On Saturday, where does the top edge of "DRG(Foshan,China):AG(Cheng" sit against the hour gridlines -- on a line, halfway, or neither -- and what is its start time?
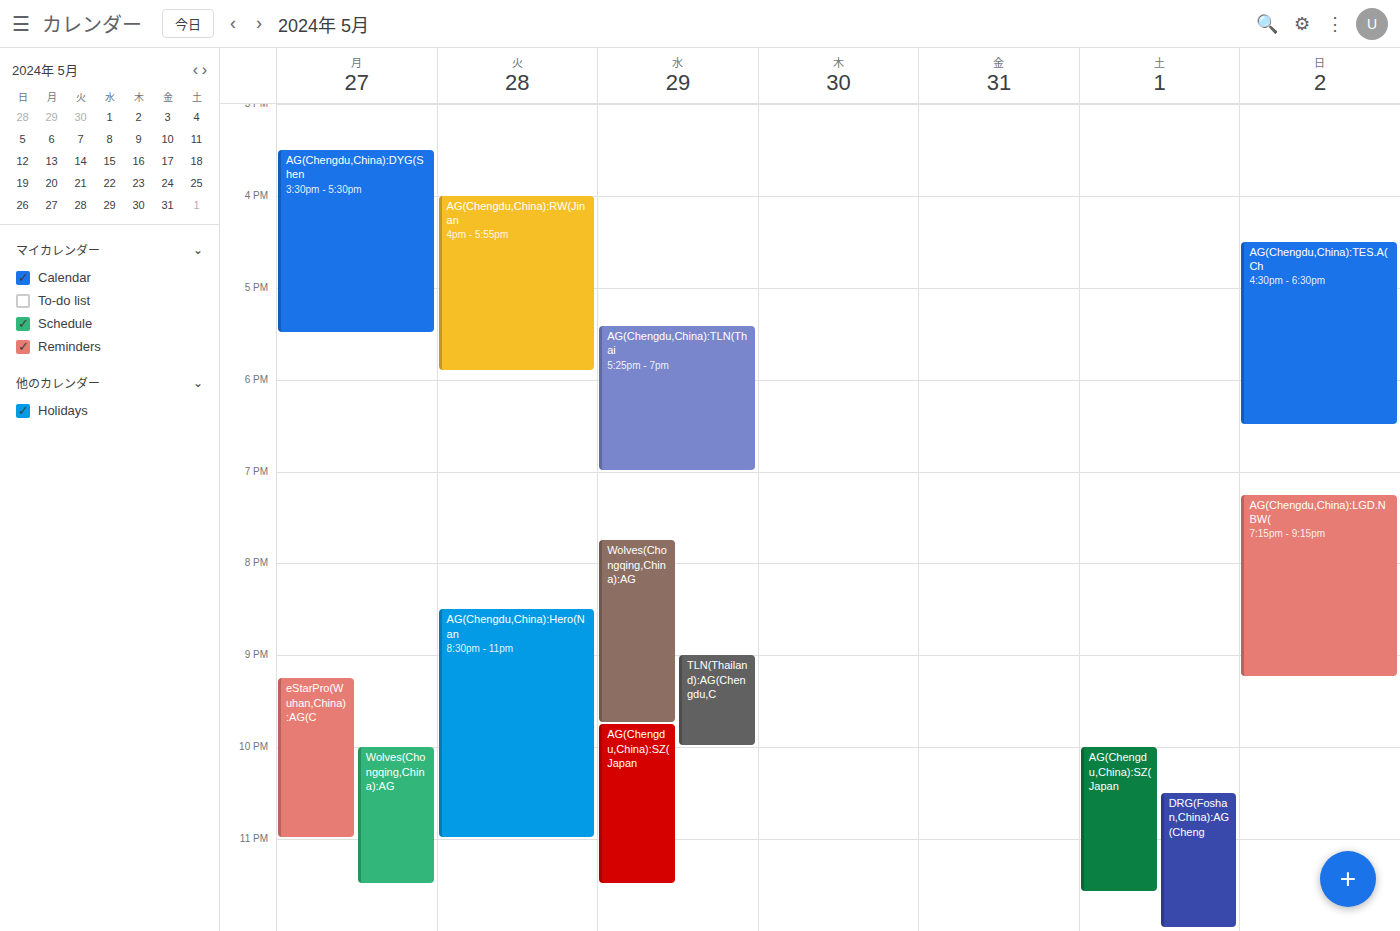
10:30 PM -- halfway between the 10 PM and 11 PM lines.